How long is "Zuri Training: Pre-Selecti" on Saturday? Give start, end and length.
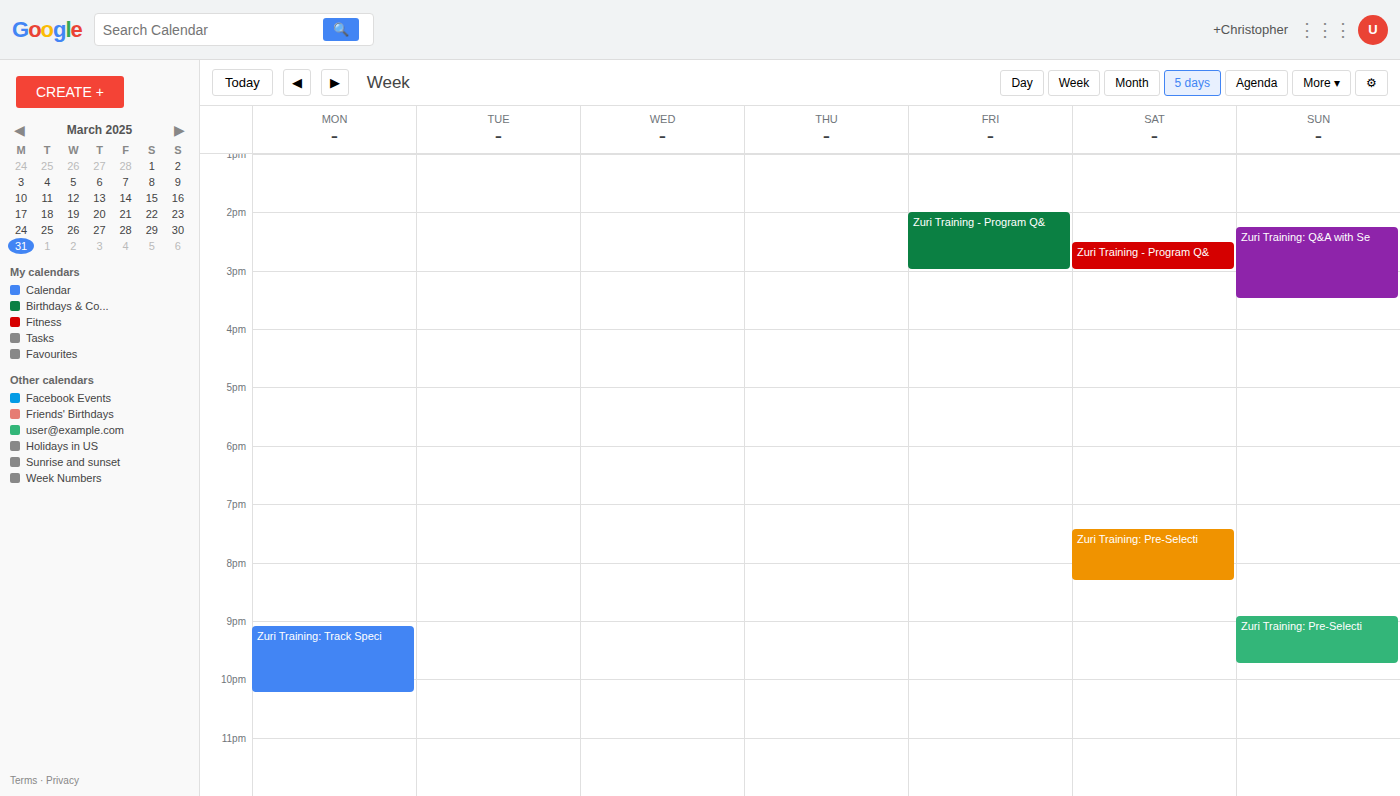
7:25 PM to 8:20 PM, 55 minutes